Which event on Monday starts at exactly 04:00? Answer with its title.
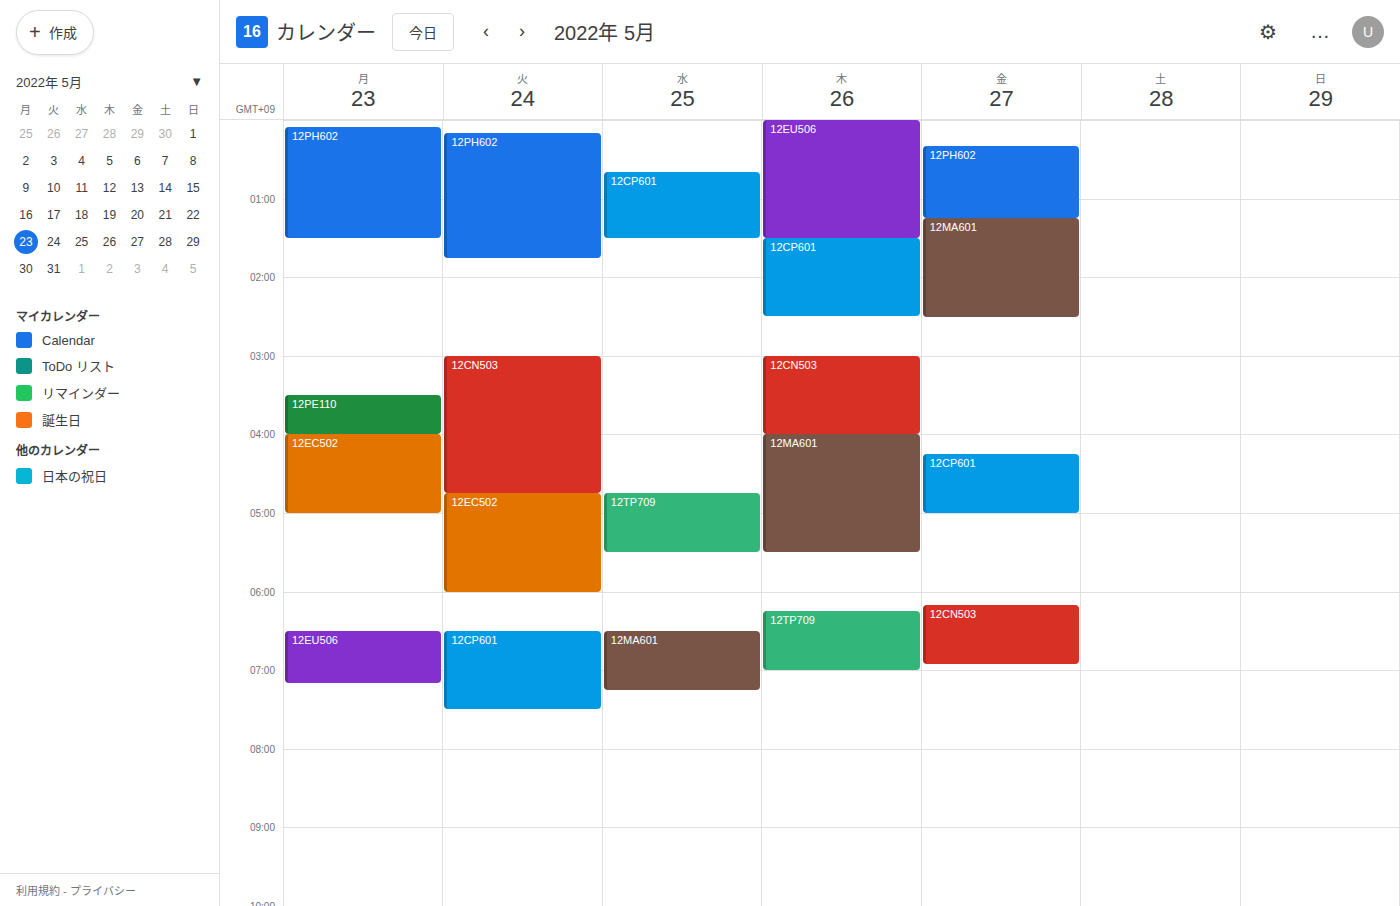
"12EC502"